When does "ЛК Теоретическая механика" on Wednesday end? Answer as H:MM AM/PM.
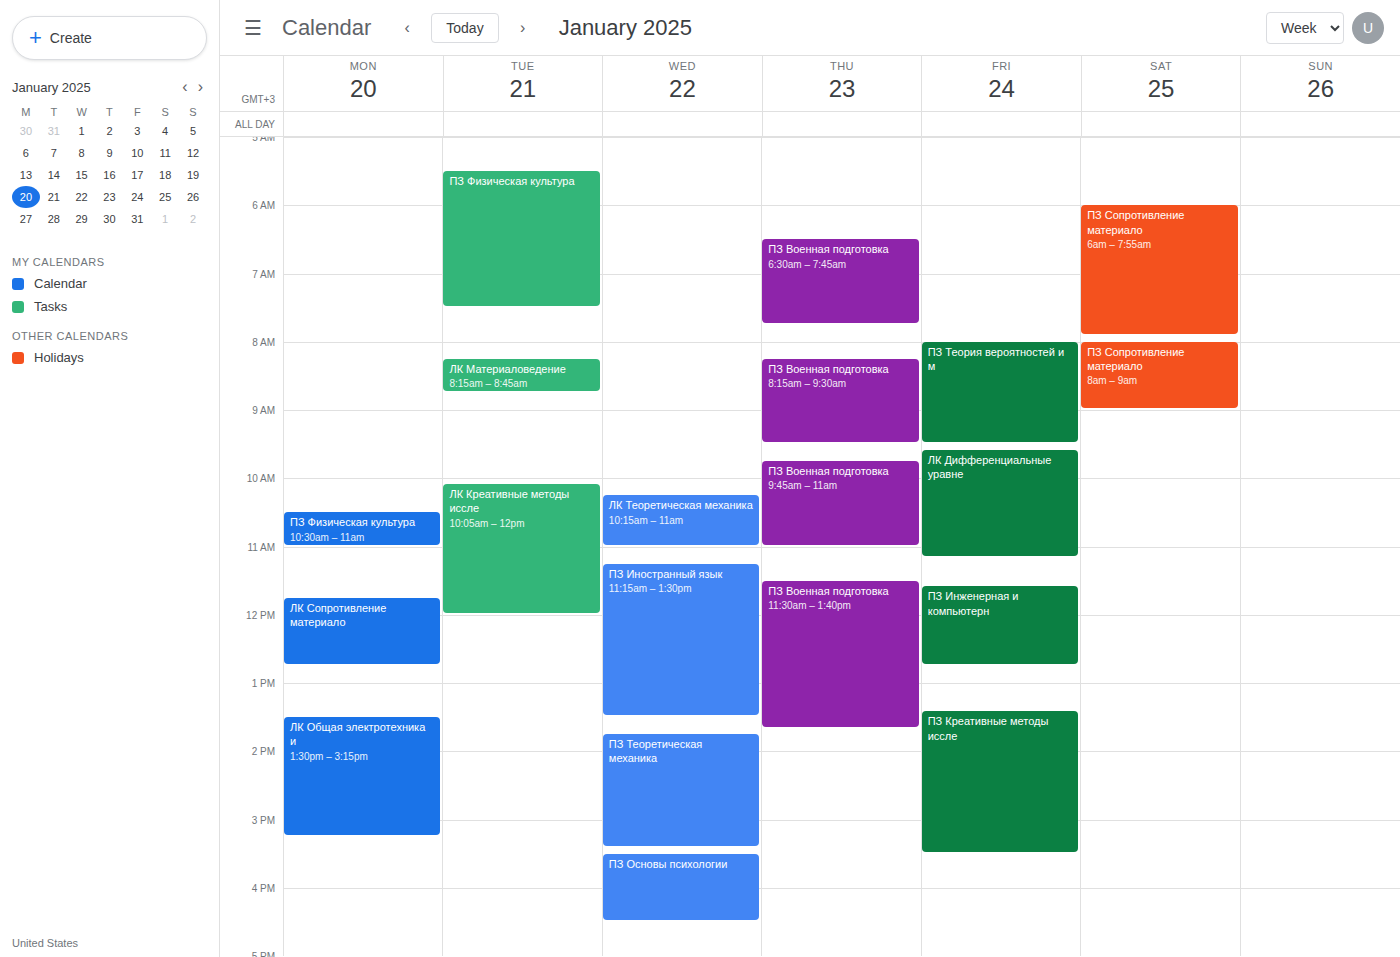
11:00 AM